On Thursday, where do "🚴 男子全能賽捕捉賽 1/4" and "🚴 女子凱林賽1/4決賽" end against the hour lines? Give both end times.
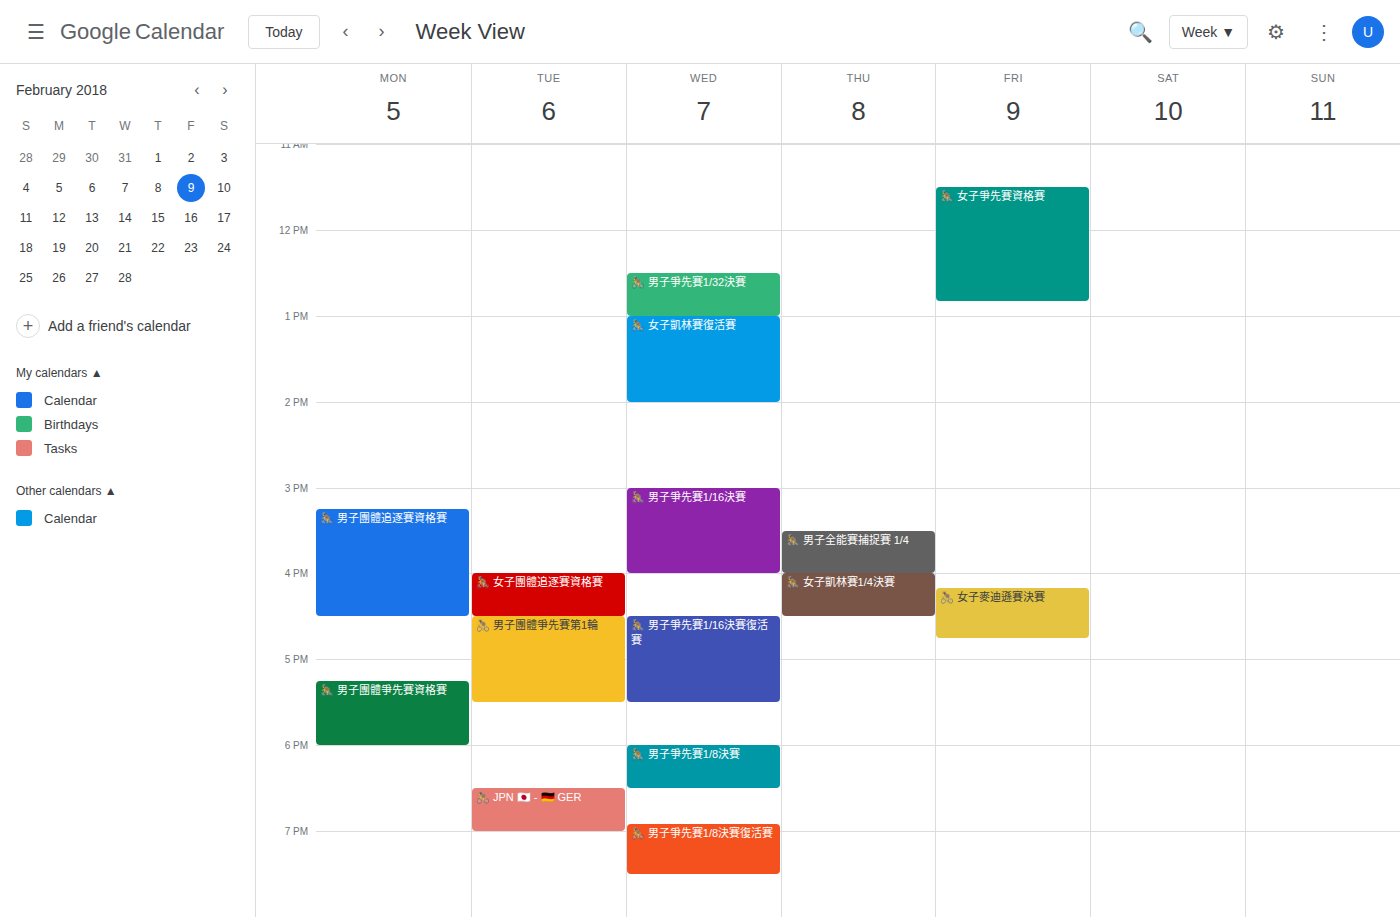
"🚴 男子全能賽捕捉賽 1/4": 4:00 PM, exactly on the 4 PM line. "🚴 女子凱林賽1/4決賽": 4:30 PM, halfway between the 4 PM and 5 PM lines.